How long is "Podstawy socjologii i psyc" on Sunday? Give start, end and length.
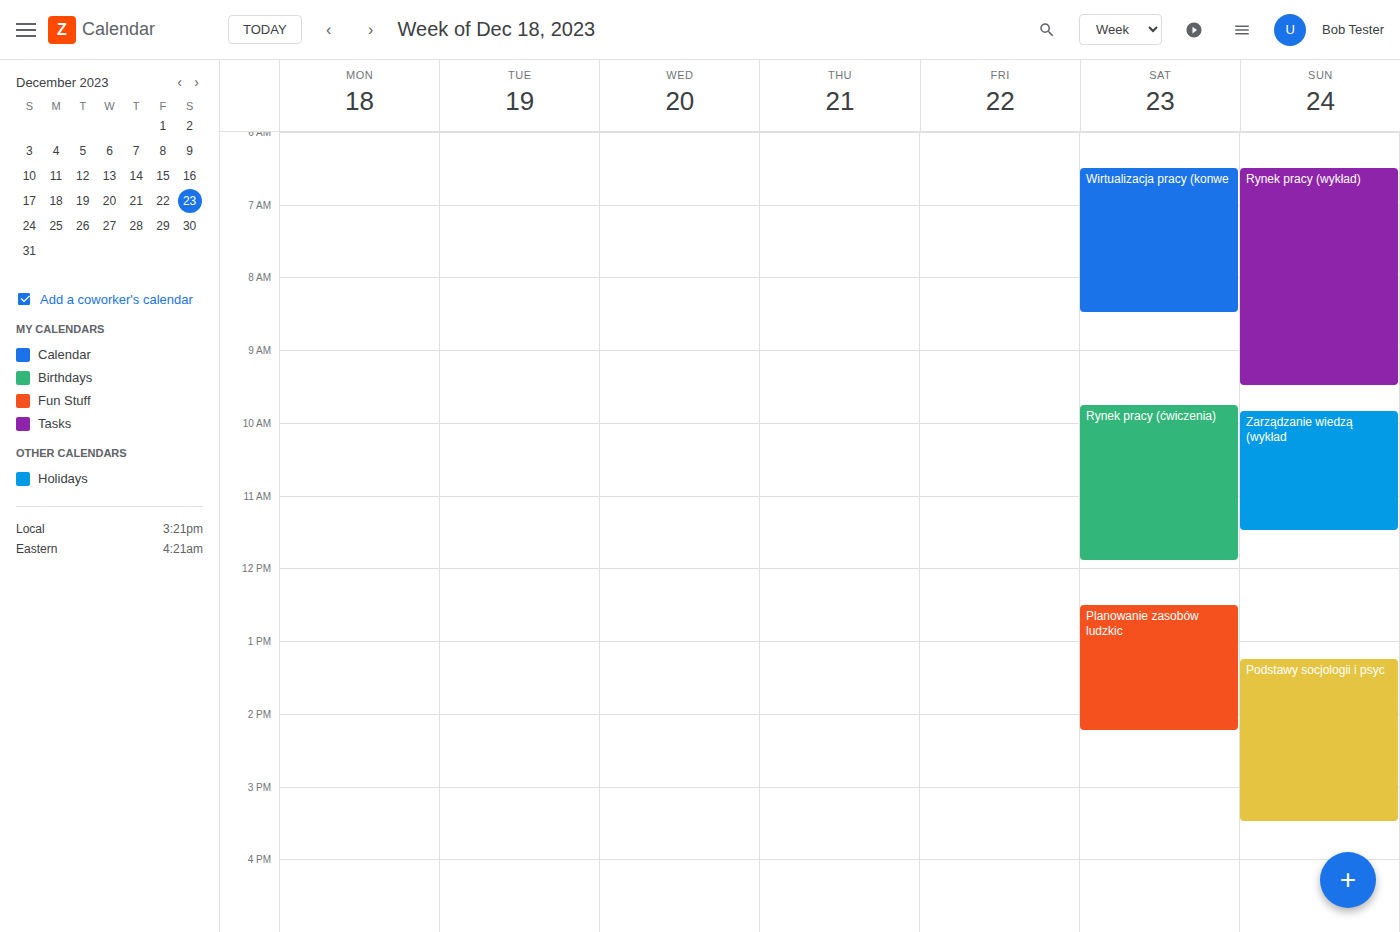
1:15 PM to 3:30 PM, 2 hours 15 minutes